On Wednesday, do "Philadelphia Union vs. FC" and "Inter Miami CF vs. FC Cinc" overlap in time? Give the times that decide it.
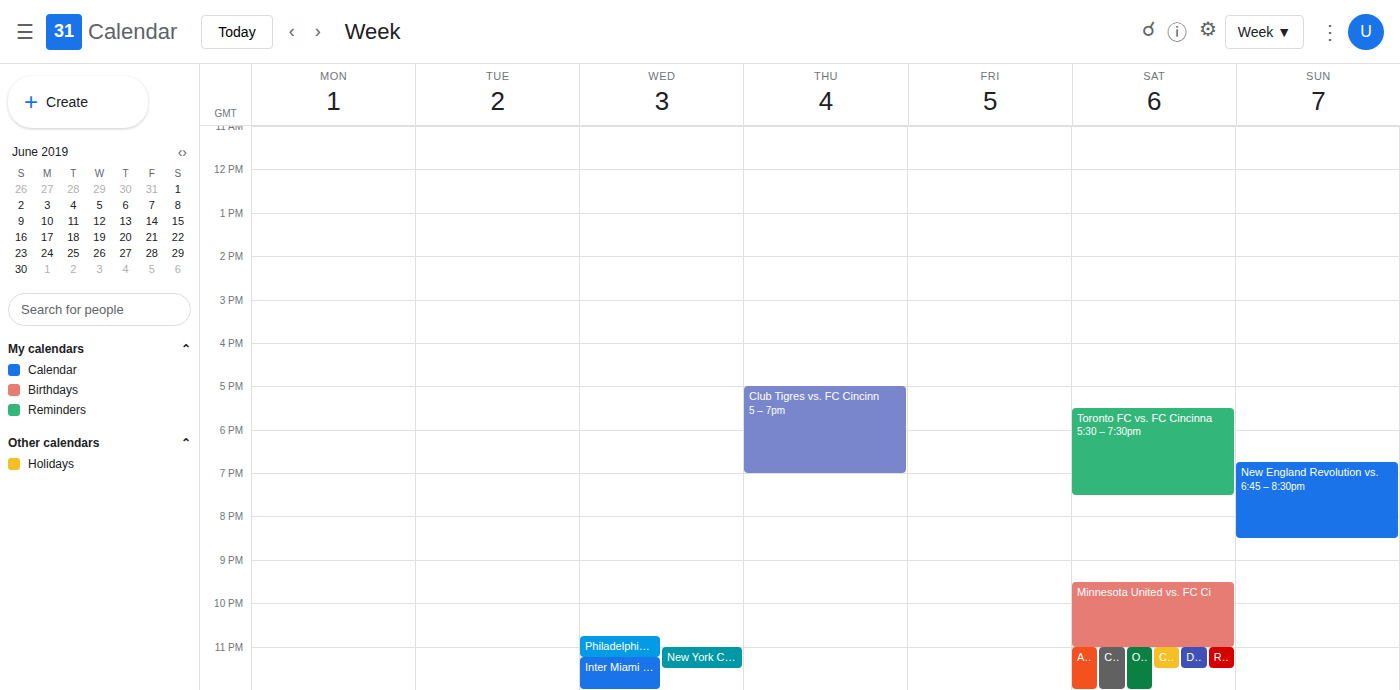
"Philadelphia Union vs. FC" ends at 11:15 PM, exactly when "Inter Miami CF vs. FC Cinc" starts -- they touch but do not overlap.